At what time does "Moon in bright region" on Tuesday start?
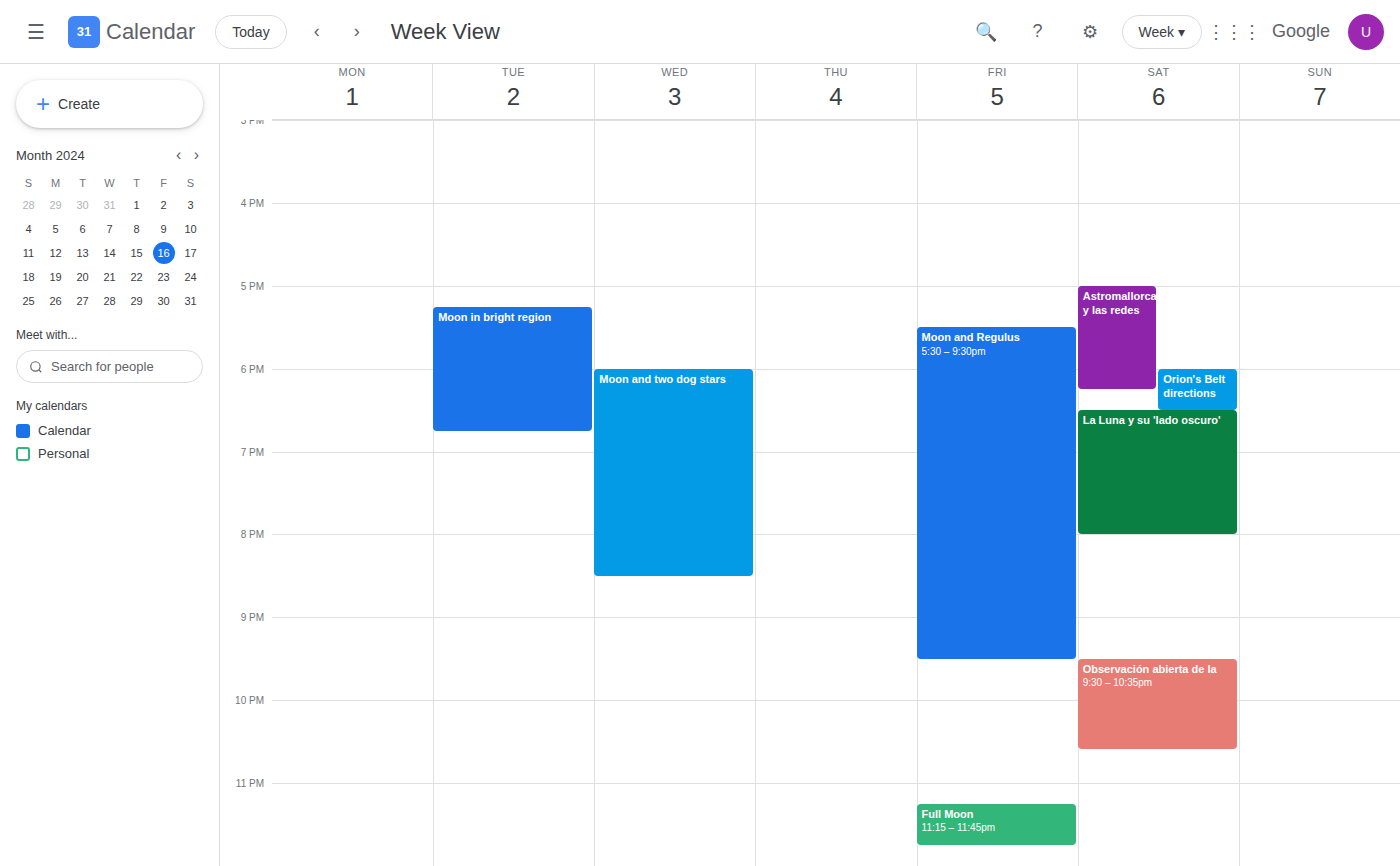
5:15 PM